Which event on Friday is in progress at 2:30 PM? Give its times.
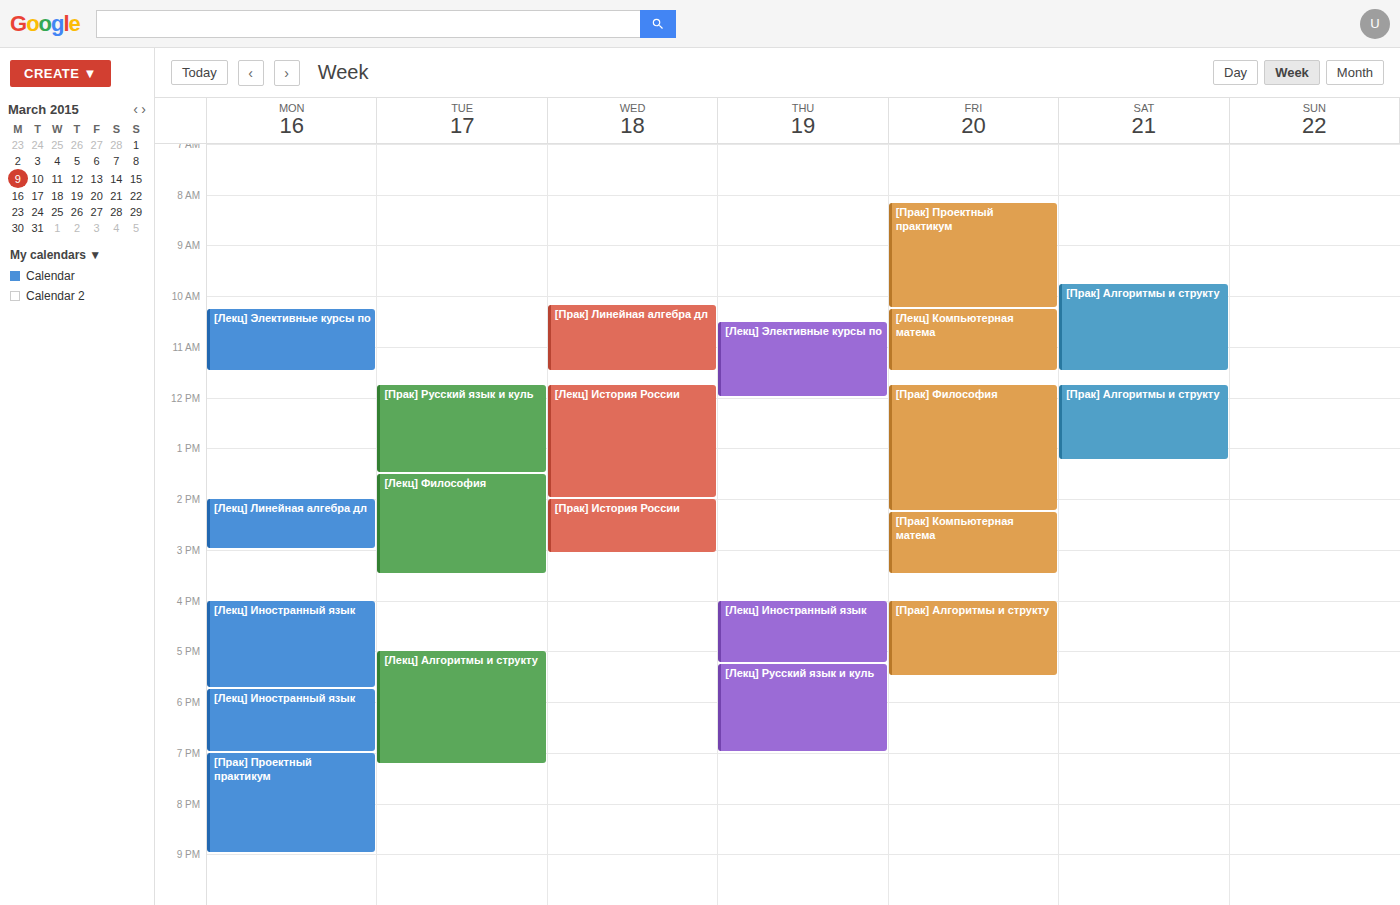
"[Прак] Компьютерная матема", 2:15 PM to 3:30 PM